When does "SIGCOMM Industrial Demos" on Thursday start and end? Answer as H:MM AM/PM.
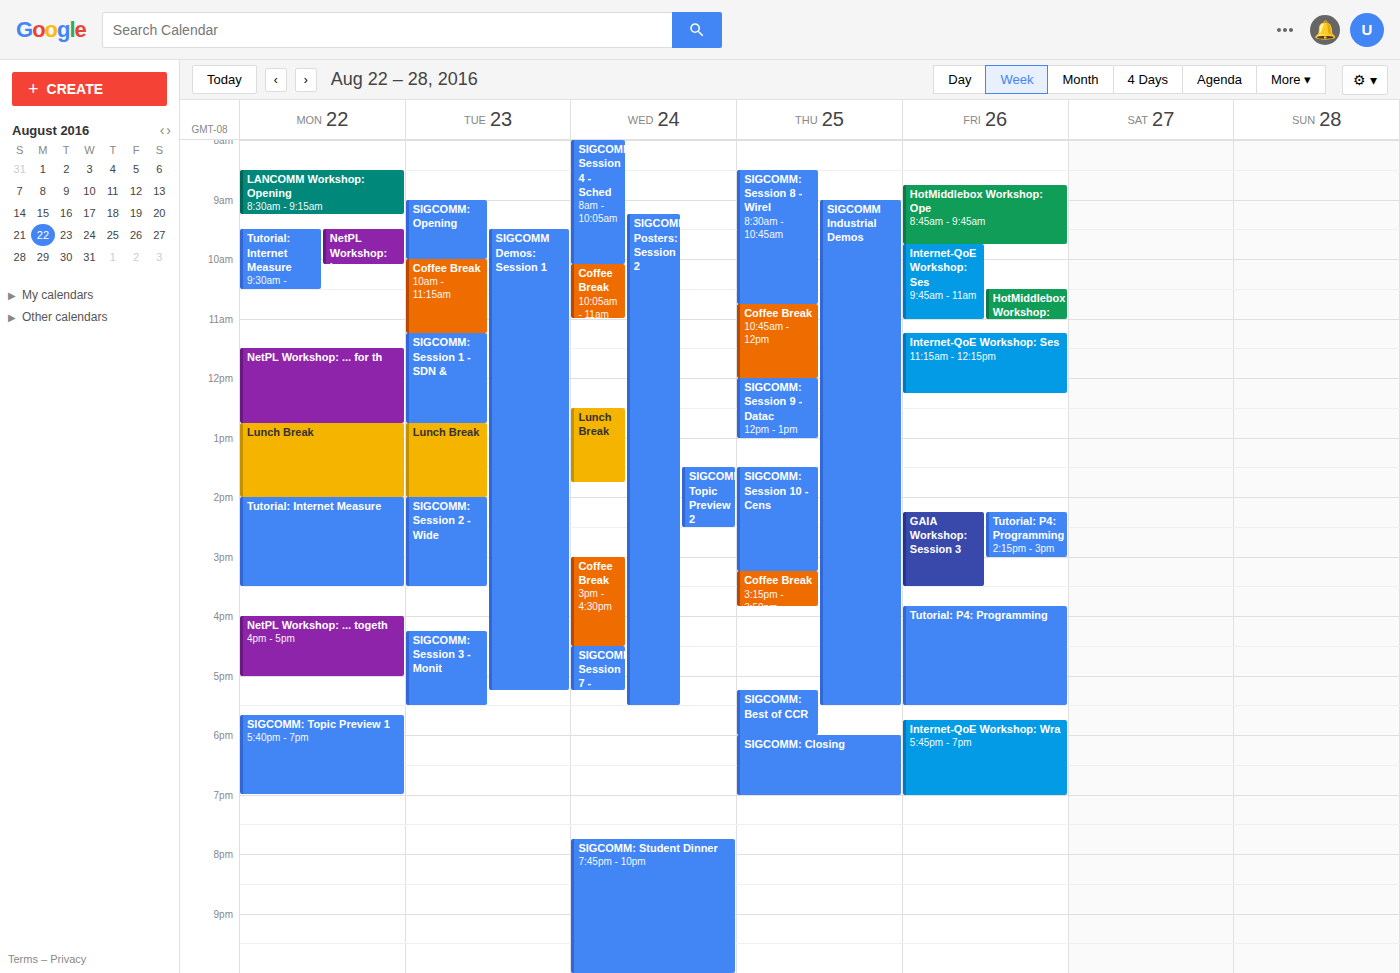
9:00 AM to 5:30 PM